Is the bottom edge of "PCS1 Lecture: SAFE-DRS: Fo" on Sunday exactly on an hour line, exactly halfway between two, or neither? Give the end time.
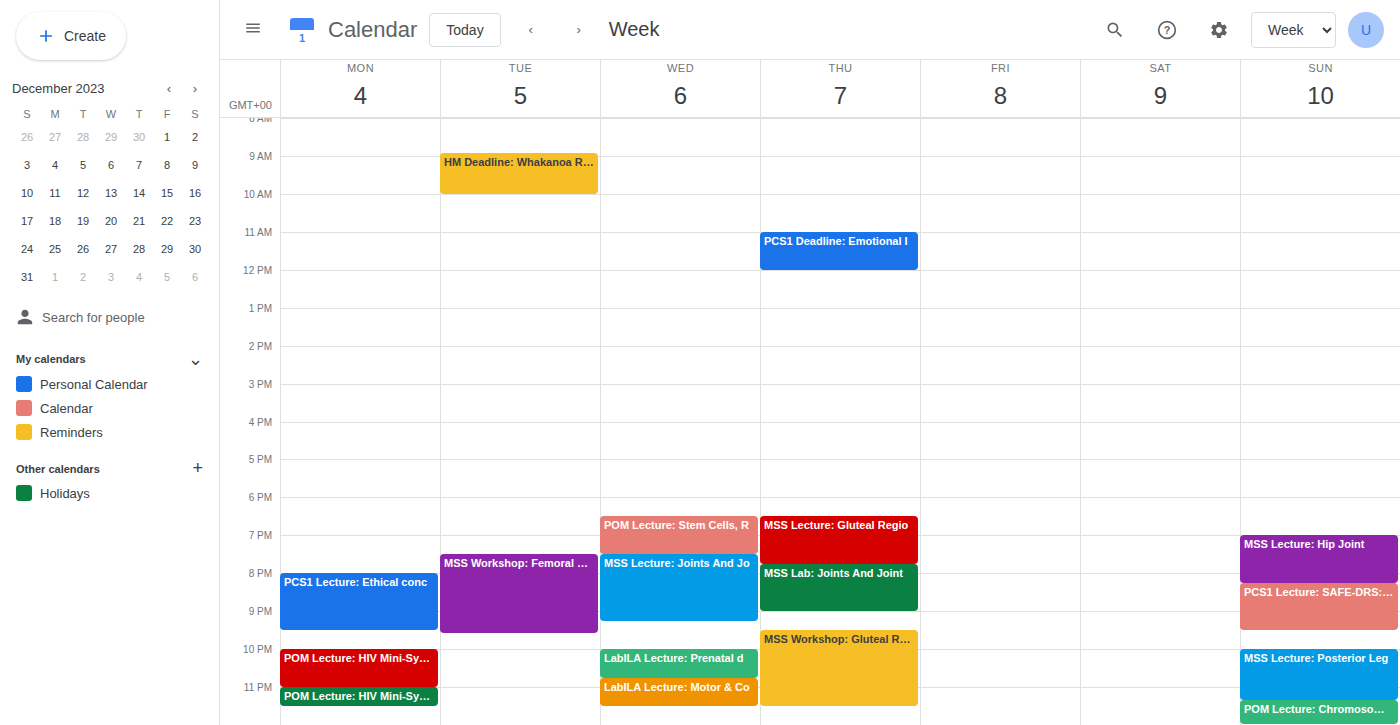
9:30 PM -- halfway between the 9 PM and 10 PM lines.